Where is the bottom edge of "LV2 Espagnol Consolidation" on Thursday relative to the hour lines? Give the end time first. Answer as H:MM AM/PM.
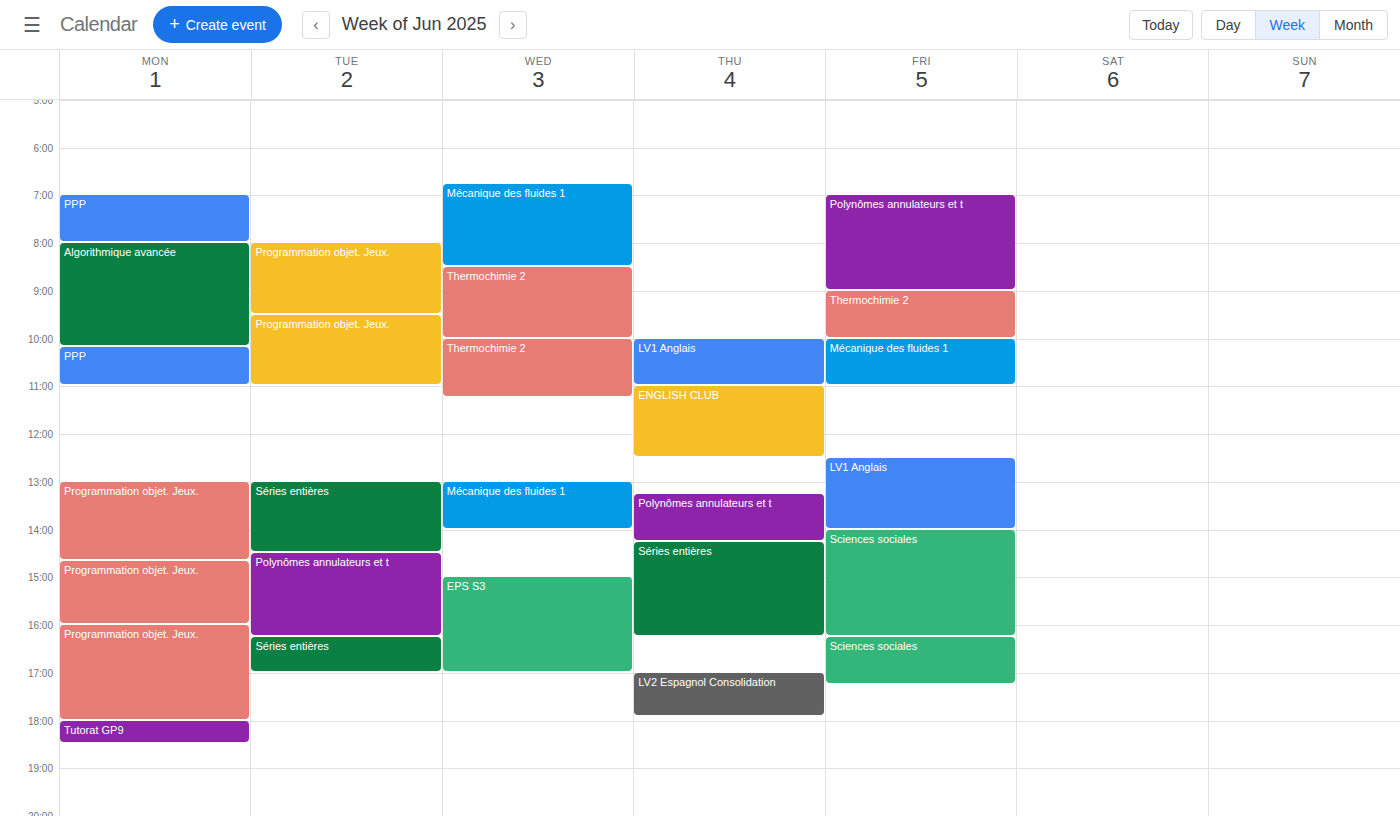
5:55 PM -- neither: 55 minutes below the 5 PM line and 5 minutes above the 6 PM line.